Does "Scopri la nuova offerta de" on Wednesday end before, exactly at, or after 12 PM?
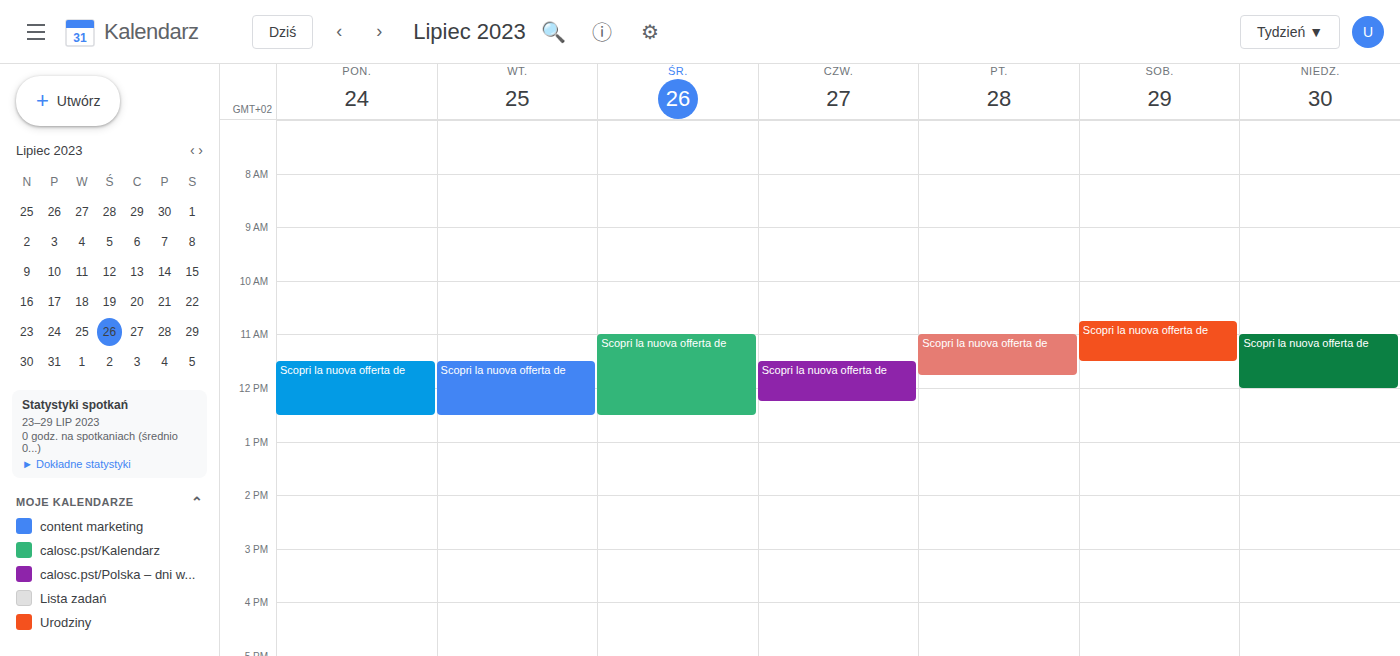
12:30 PM -- after 12 PM, 30 minutes below the 12 PM line.